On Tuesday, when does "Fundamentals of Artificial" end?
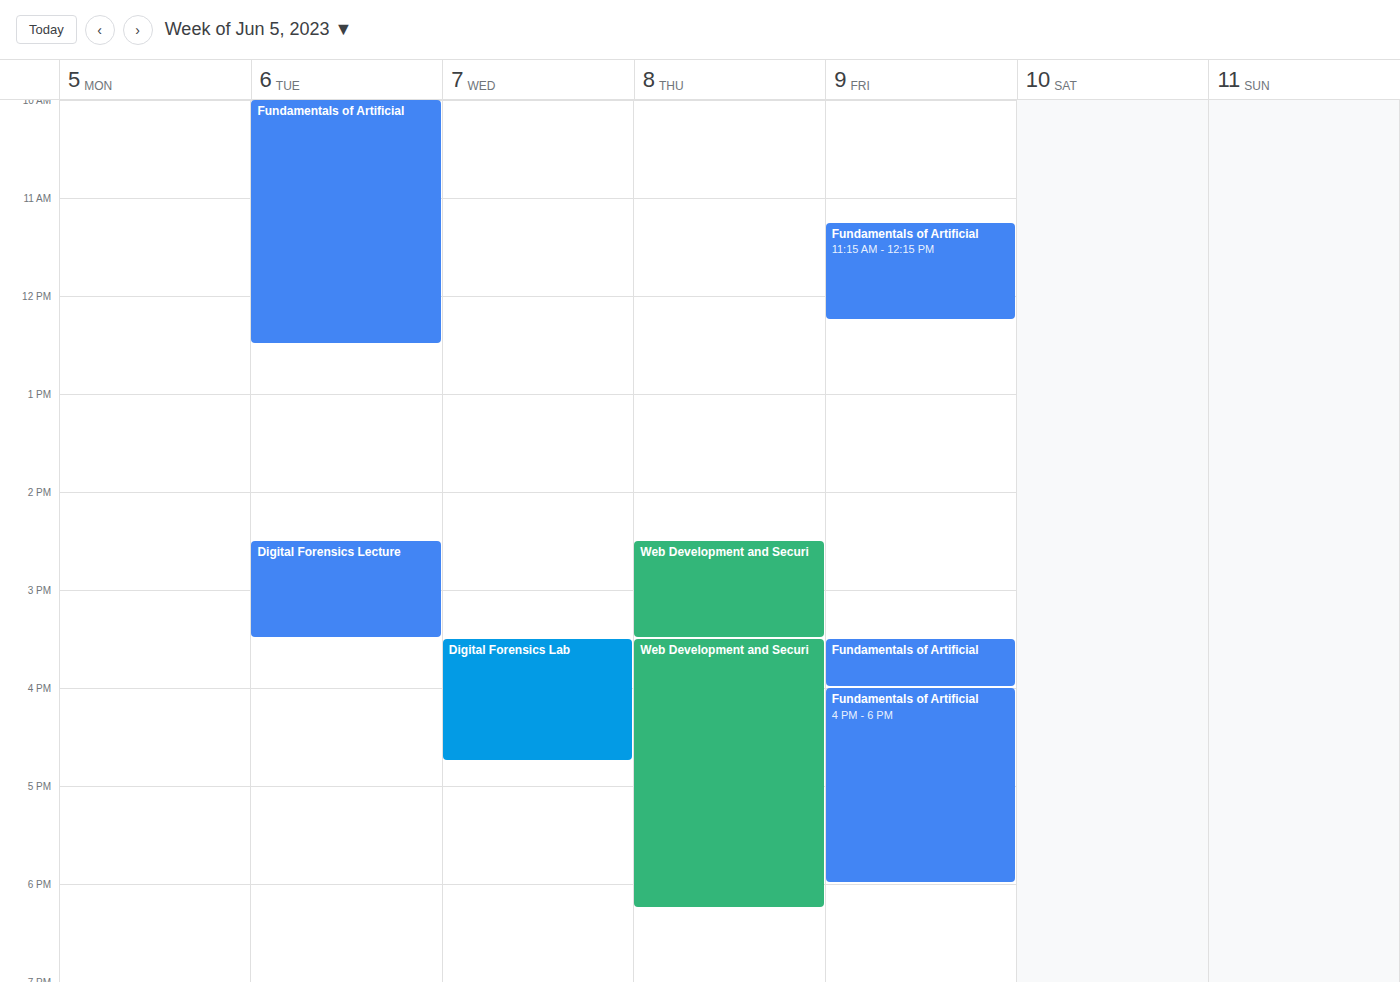
12:30 PM